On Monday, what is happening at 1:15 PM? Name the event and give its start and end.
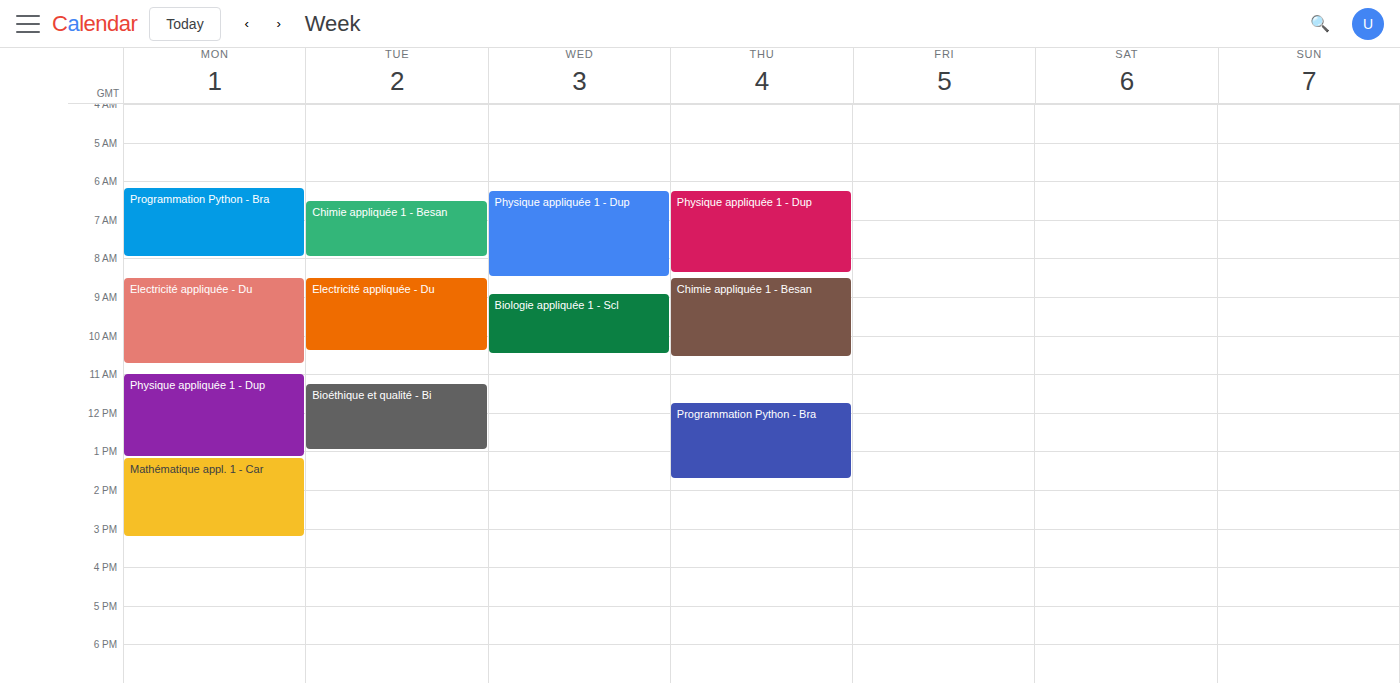
"Mathématique appl. 1 - Car", 1:10 PM to 3:15 PM